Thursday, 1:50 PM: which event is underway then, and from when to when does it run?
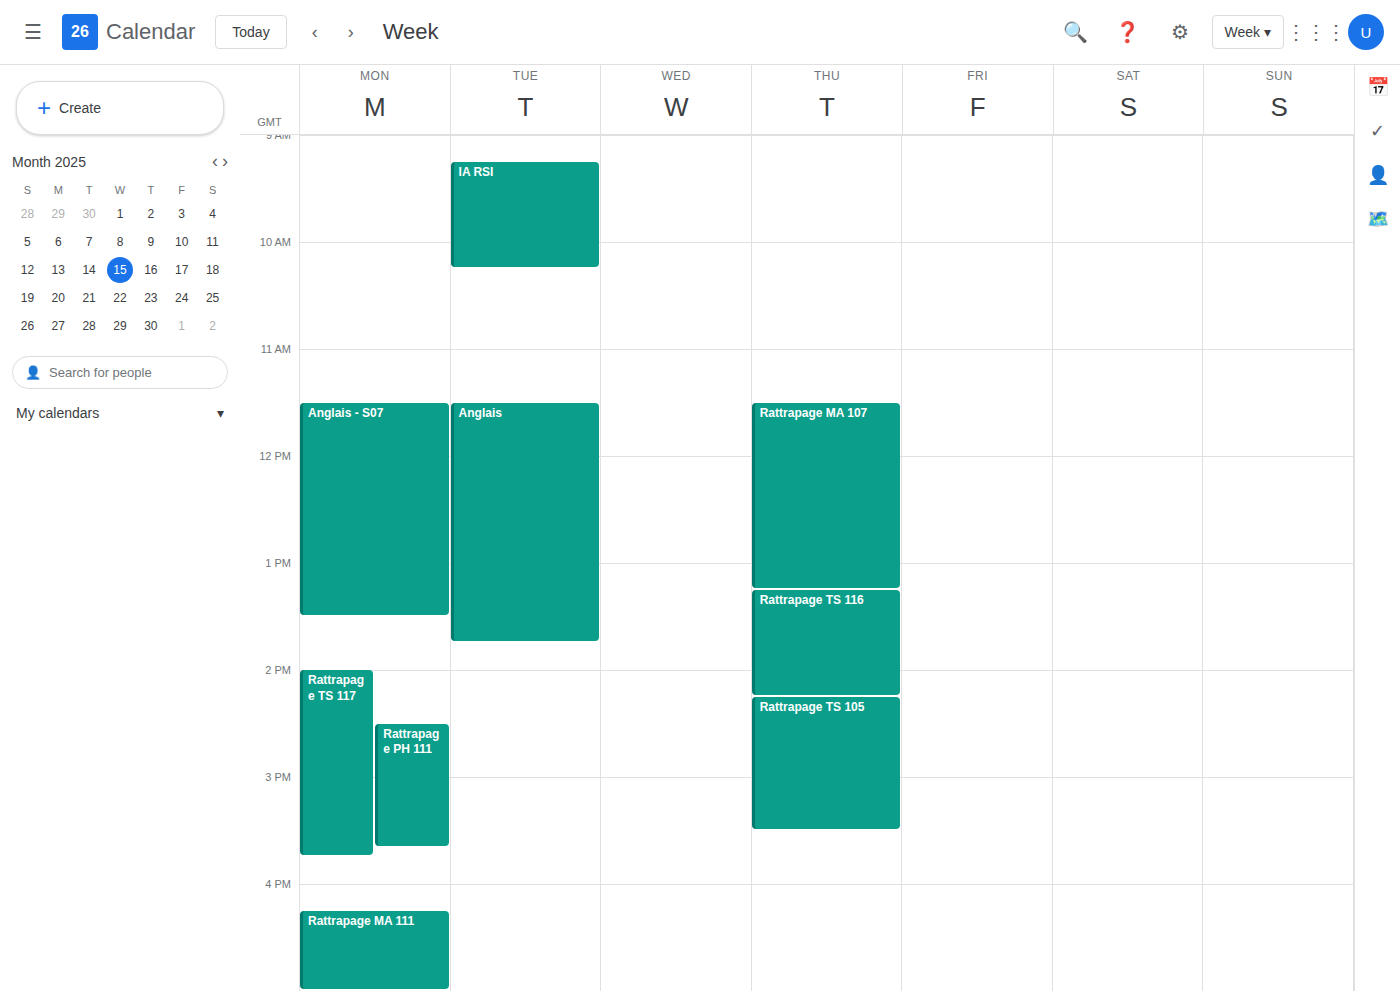
"Rattrapage TS 116", 1:15 PM to 2:15 PM